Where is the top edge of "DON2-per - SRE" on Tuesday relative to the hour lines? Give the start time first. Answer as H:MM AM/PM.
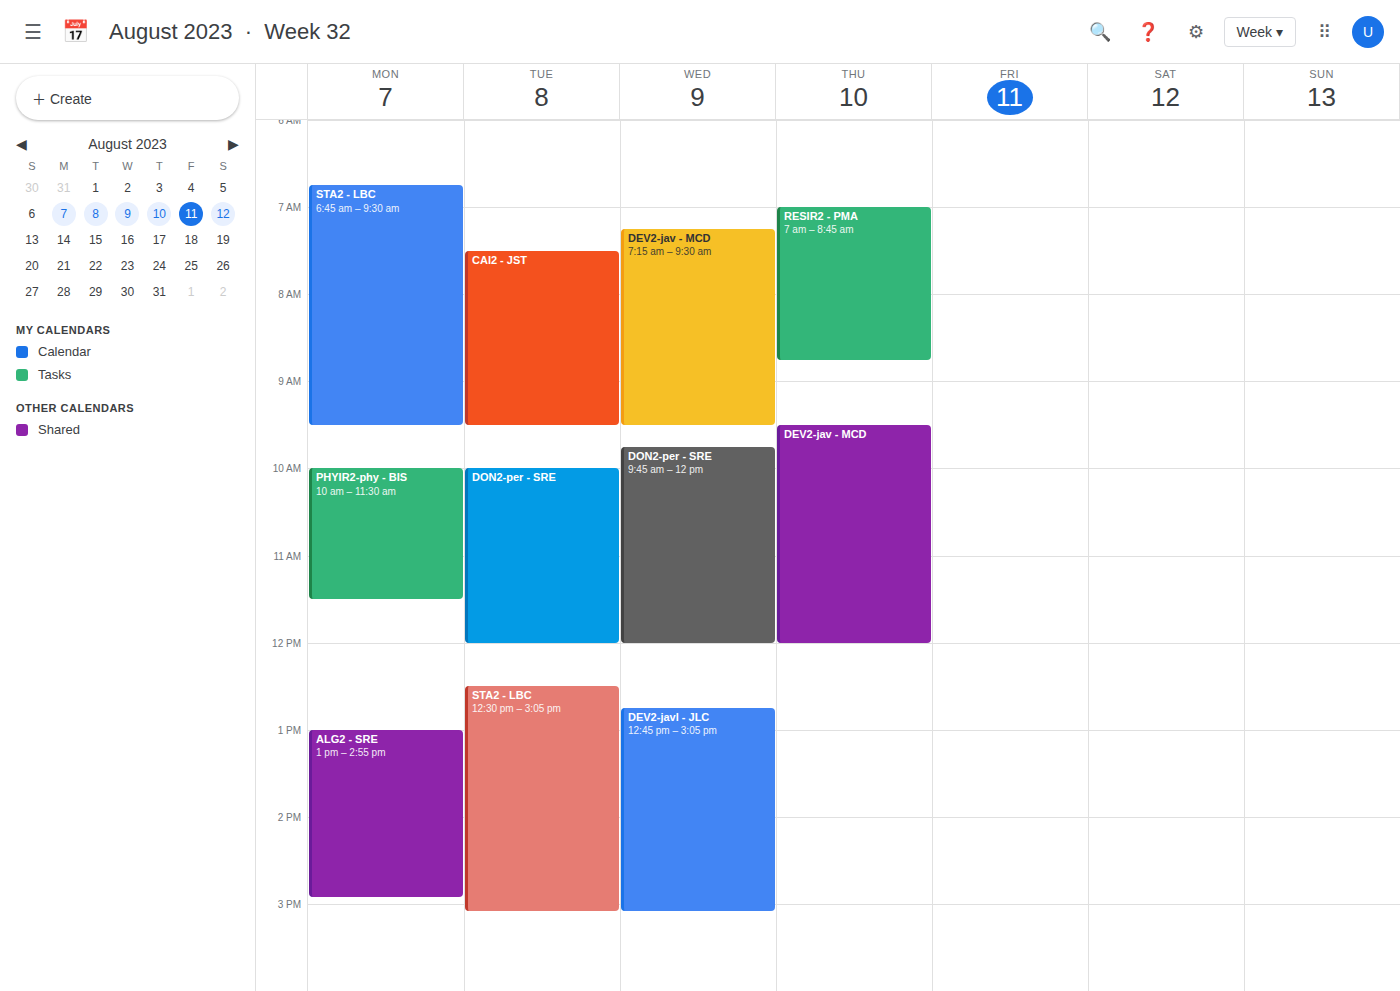
10:00 AM -- exactly on the 10 AM line.